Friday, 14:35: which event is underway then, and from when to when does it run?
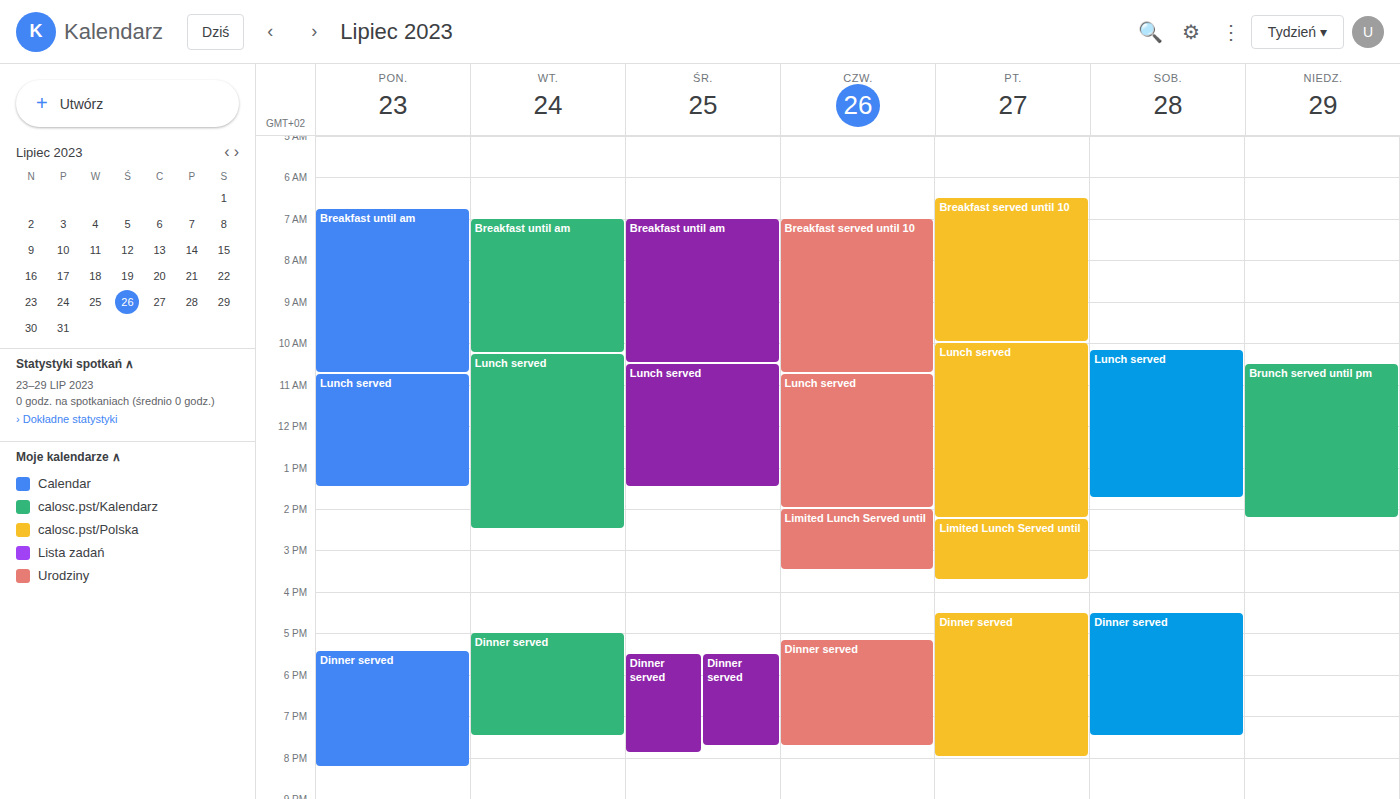
"Limited Lunch Served until", 14:15 to 15:45